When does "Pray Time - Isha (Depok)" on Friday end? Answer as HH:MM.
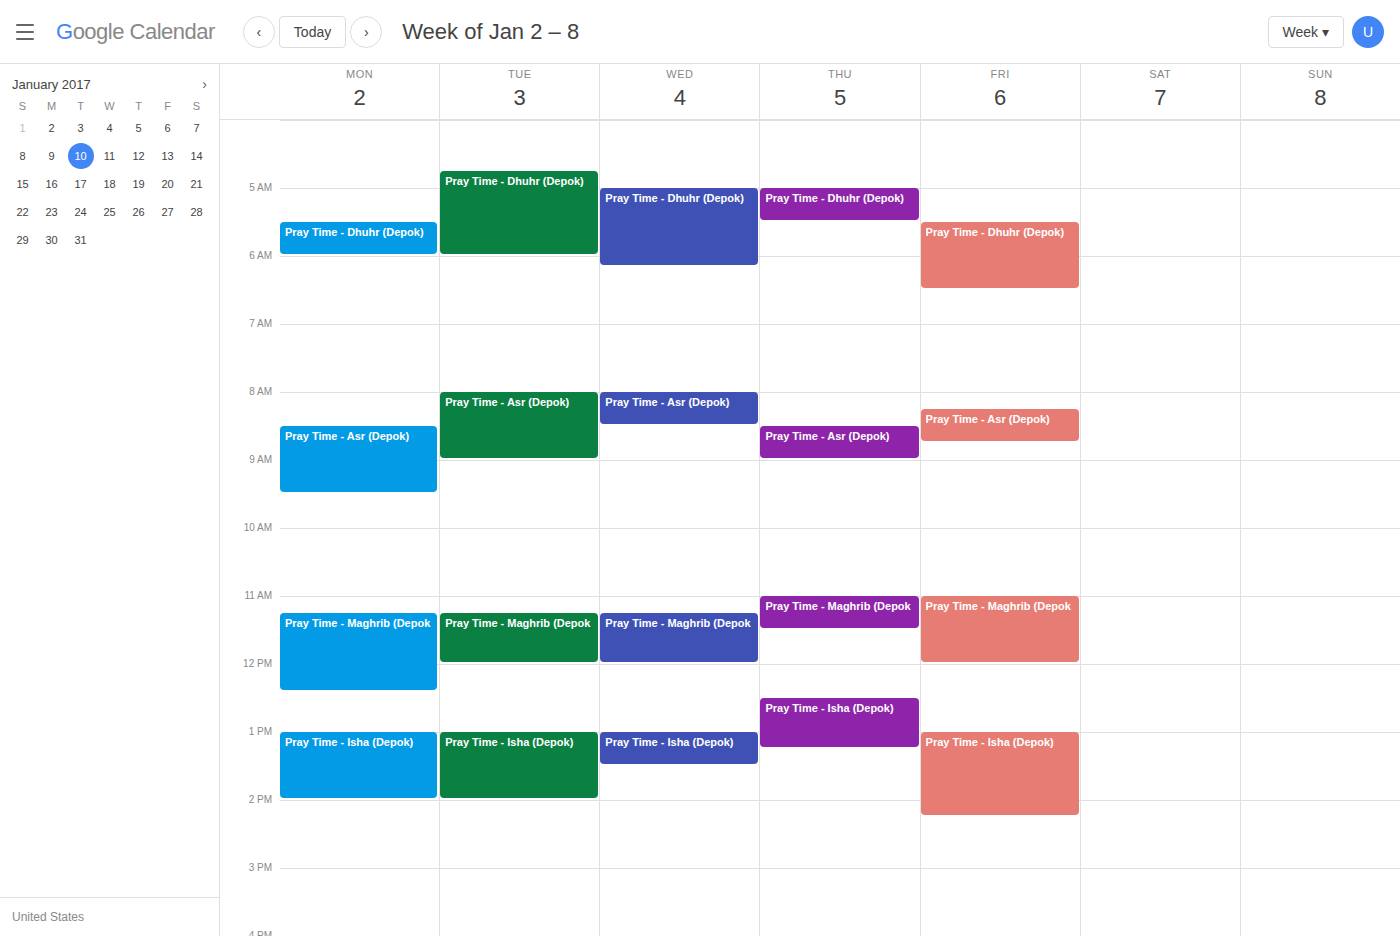
14:15